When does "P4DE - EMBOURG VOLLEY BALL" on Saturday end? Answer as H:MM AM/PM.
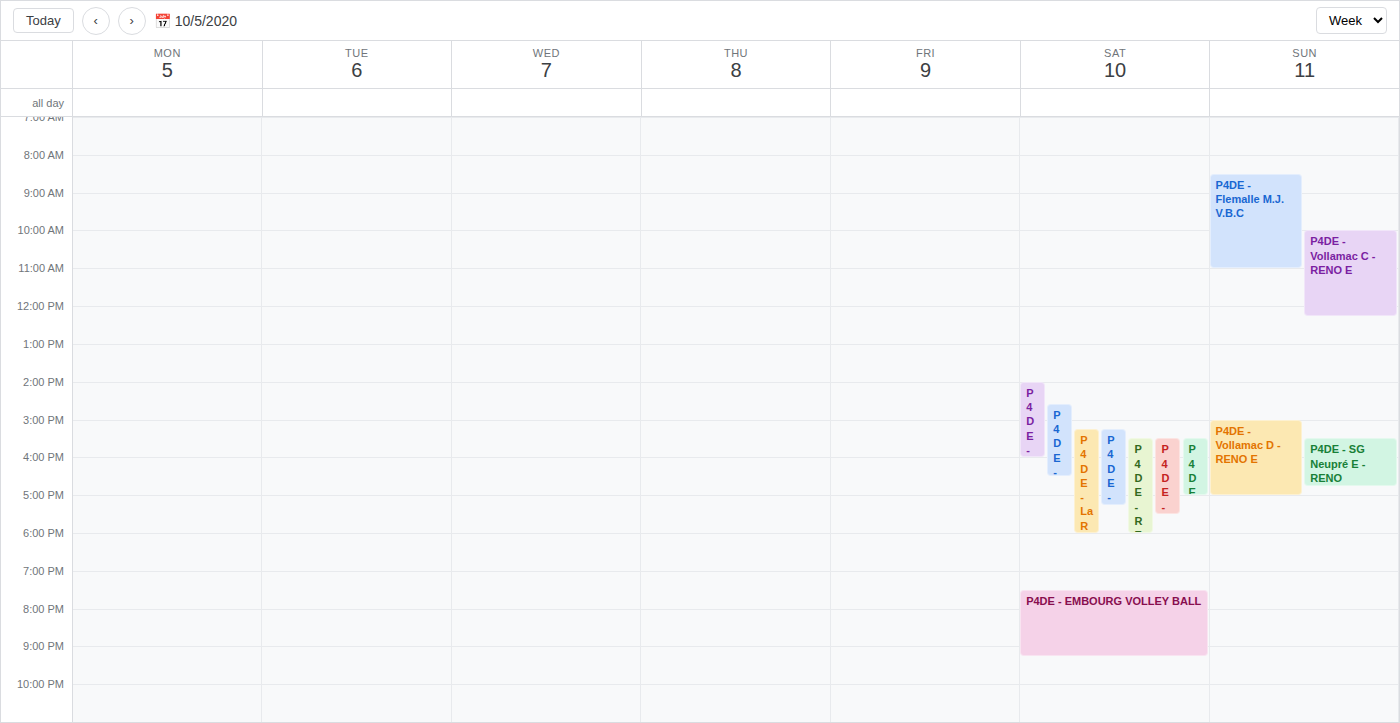
9:15 PM